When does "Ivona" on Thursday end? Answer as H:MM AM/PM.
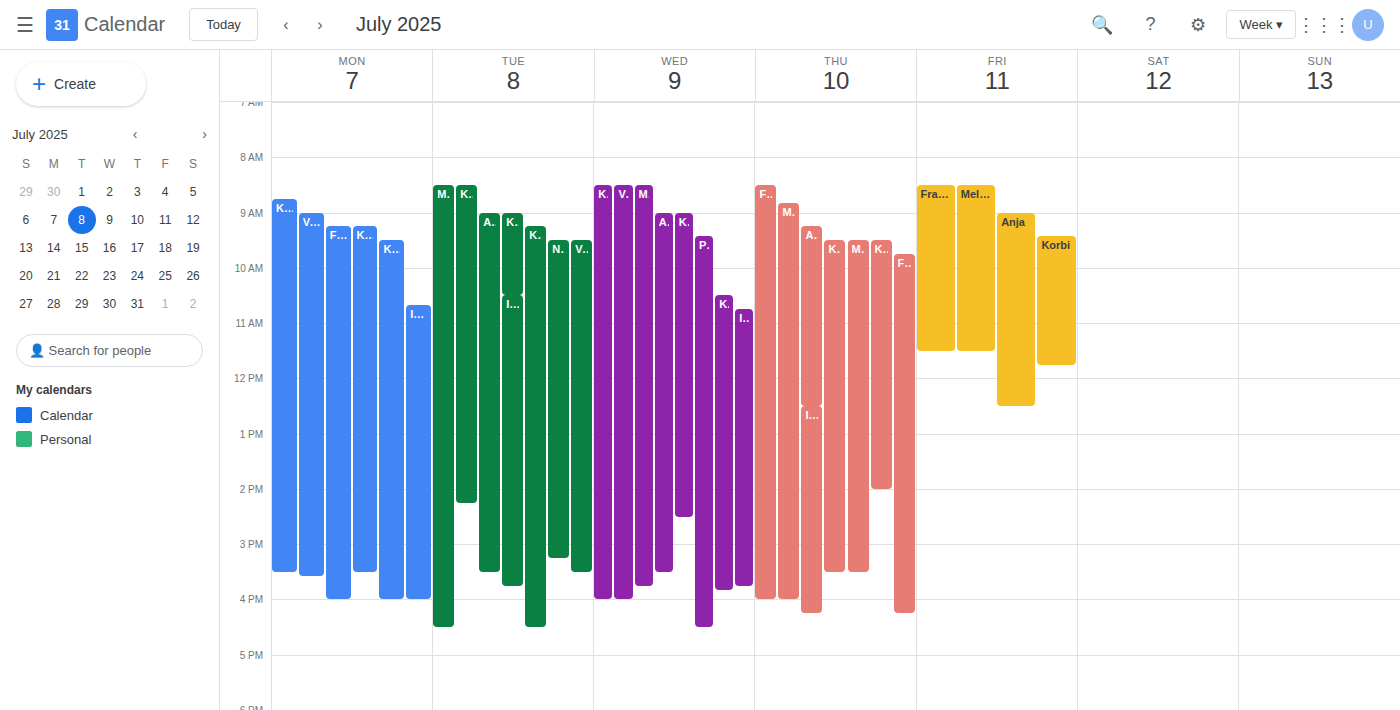
4:15 PM